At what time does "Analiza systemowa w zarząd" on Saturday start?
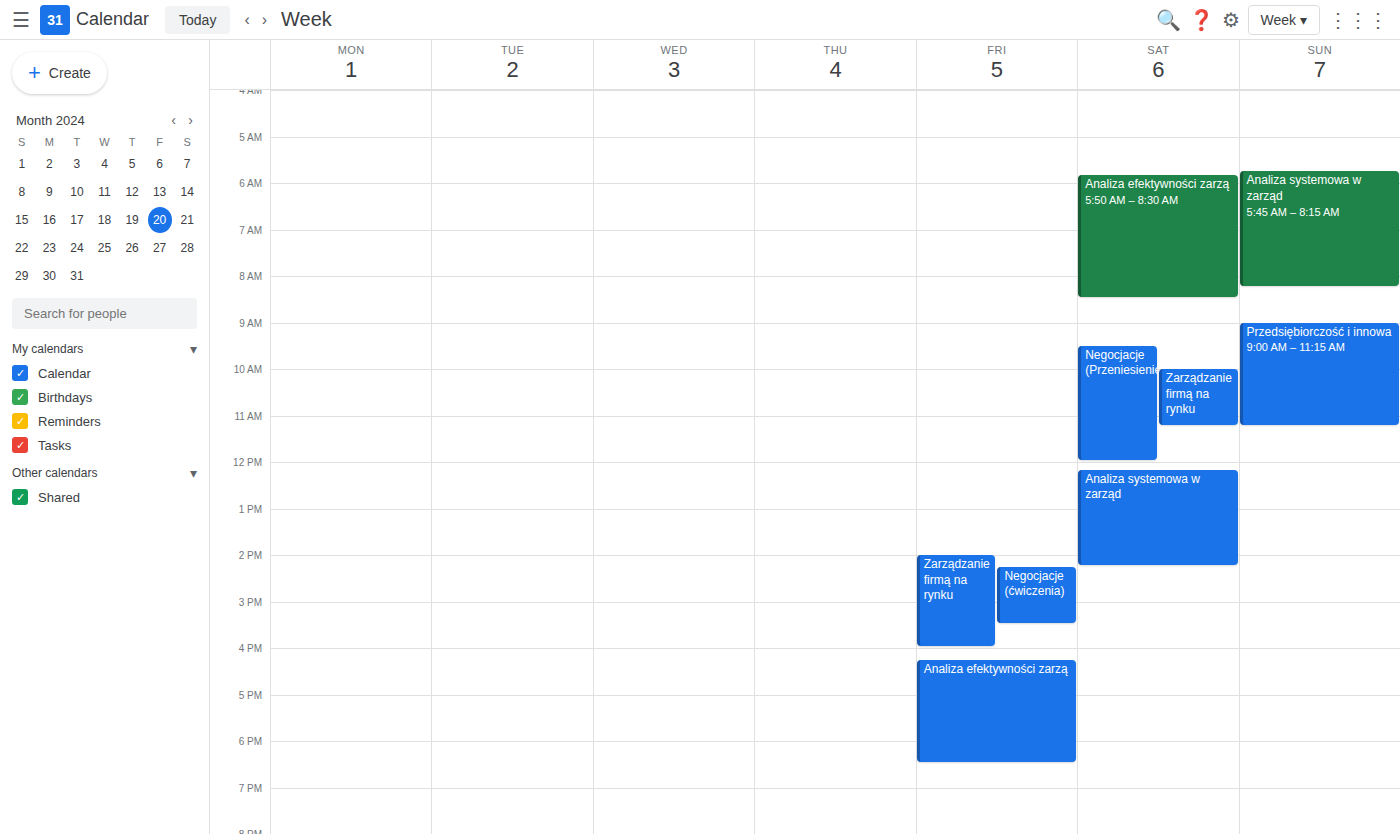
12:10 PM